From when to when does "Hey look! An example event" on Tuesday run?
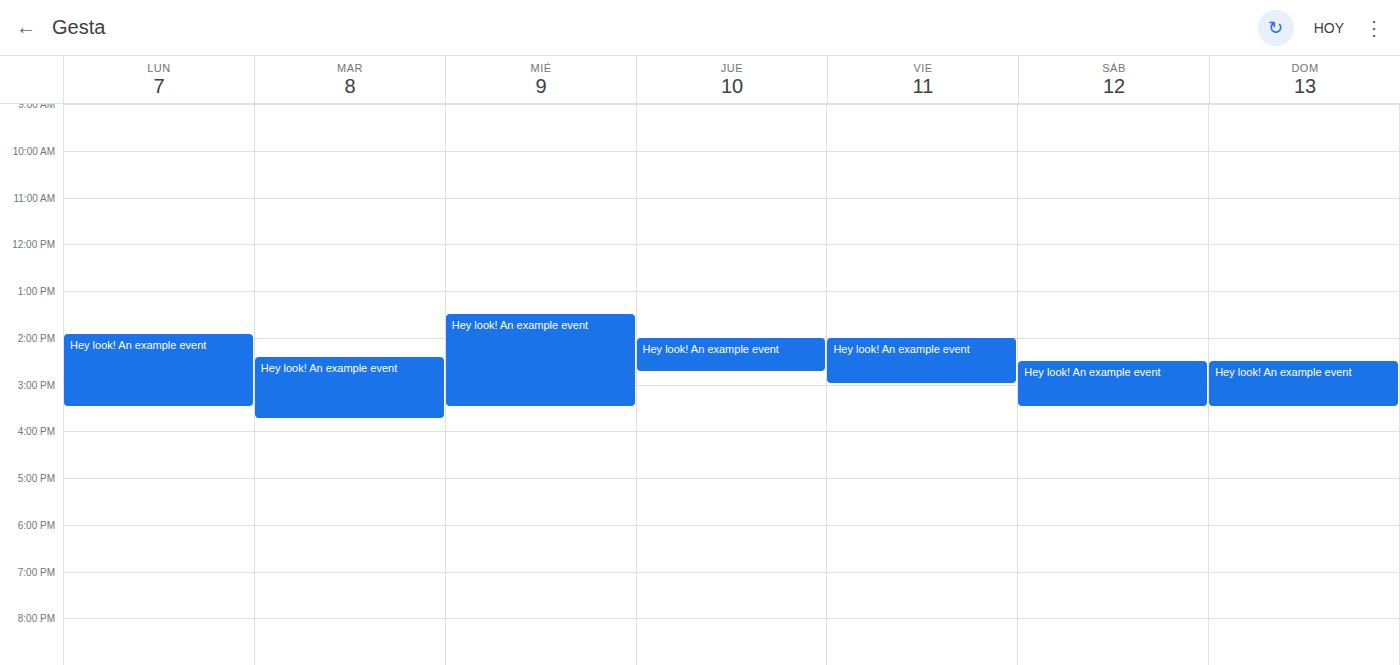
2:25 PM to 3:45 PM